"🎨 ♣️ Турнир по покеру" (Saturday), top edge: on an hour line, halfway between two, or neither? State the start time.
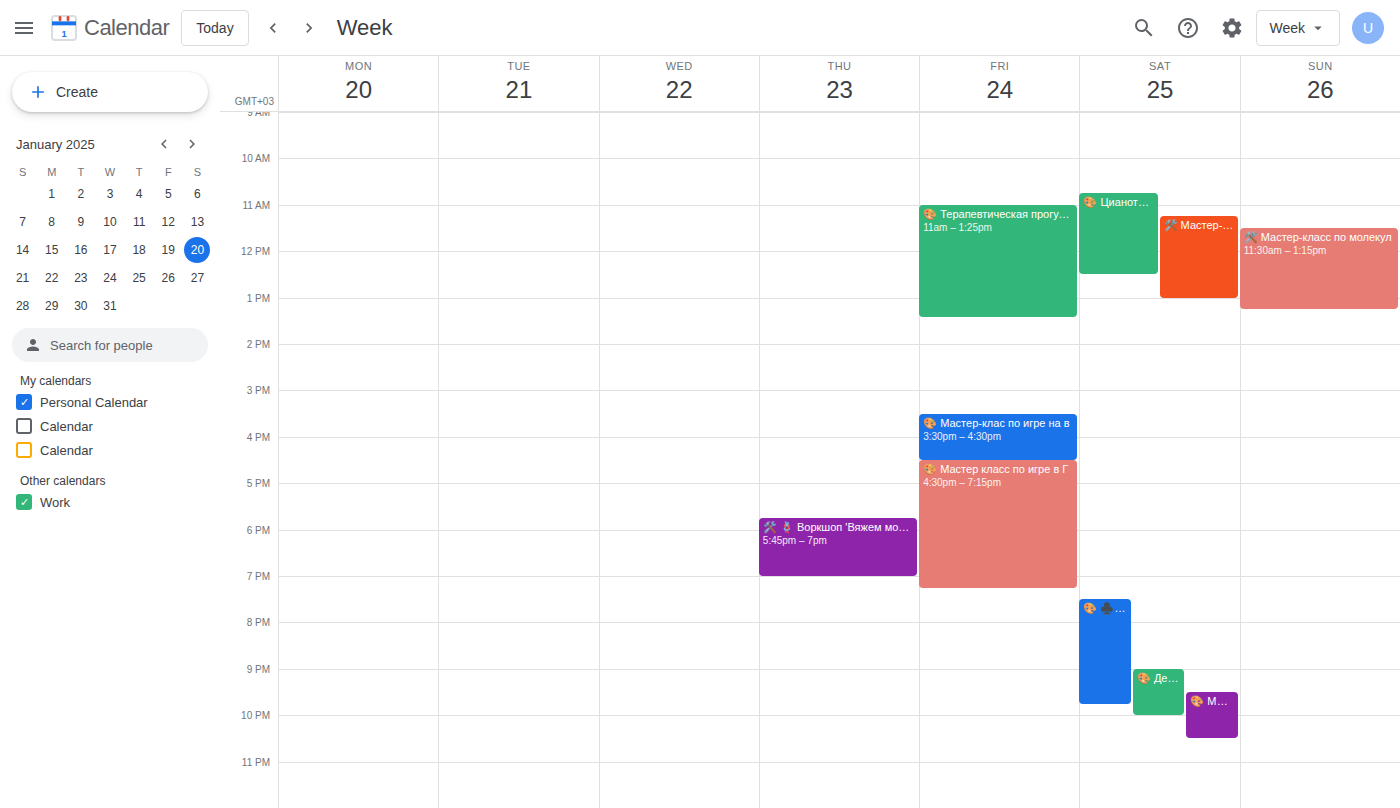
7:30 PM -- halfway between the 7 PM and 8 PM lines.